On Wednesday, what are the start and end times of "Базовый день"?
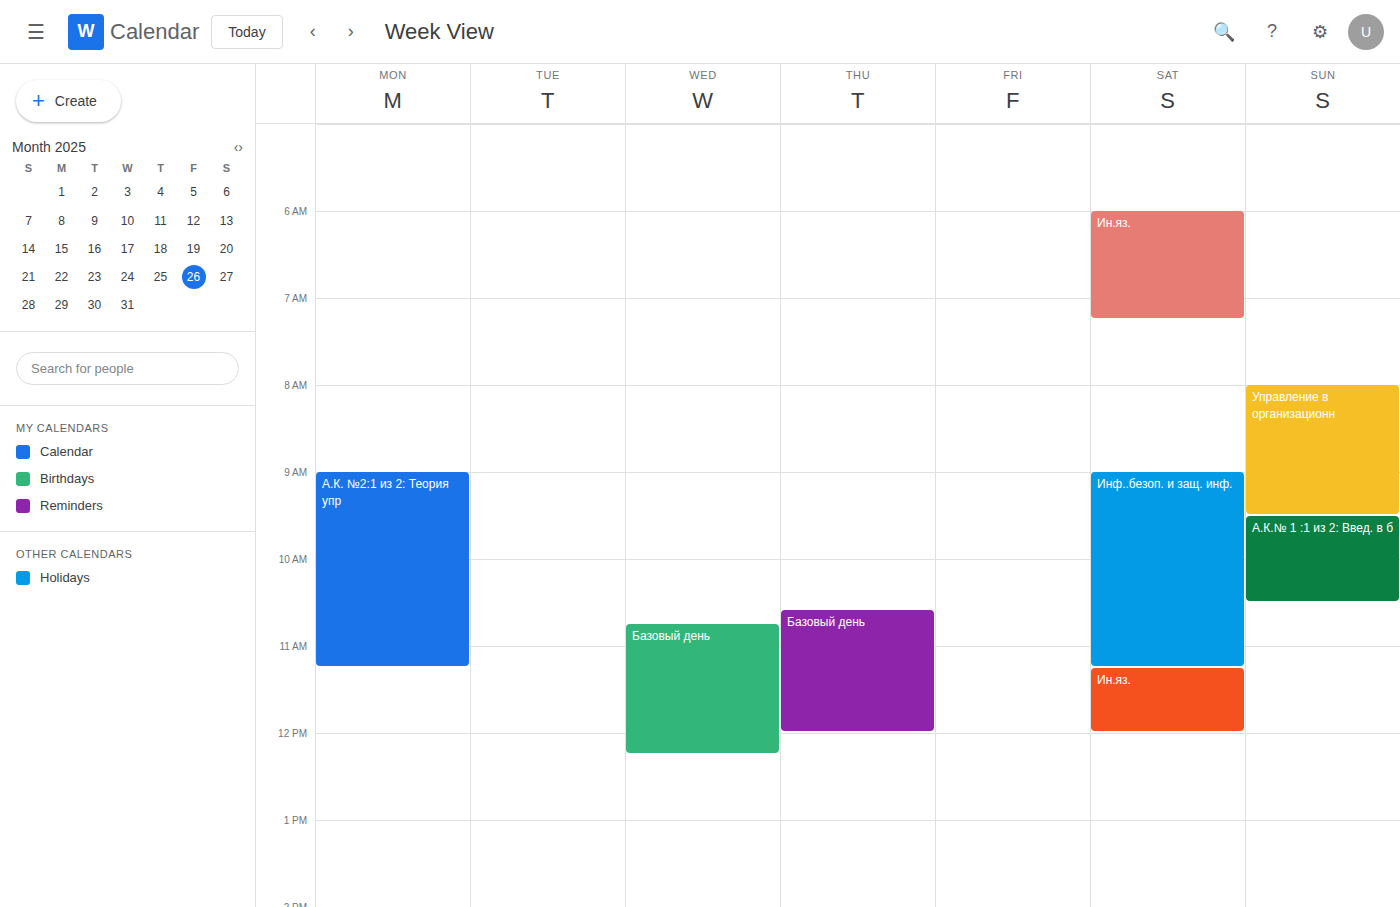
10:45 AM to 12:15 PM